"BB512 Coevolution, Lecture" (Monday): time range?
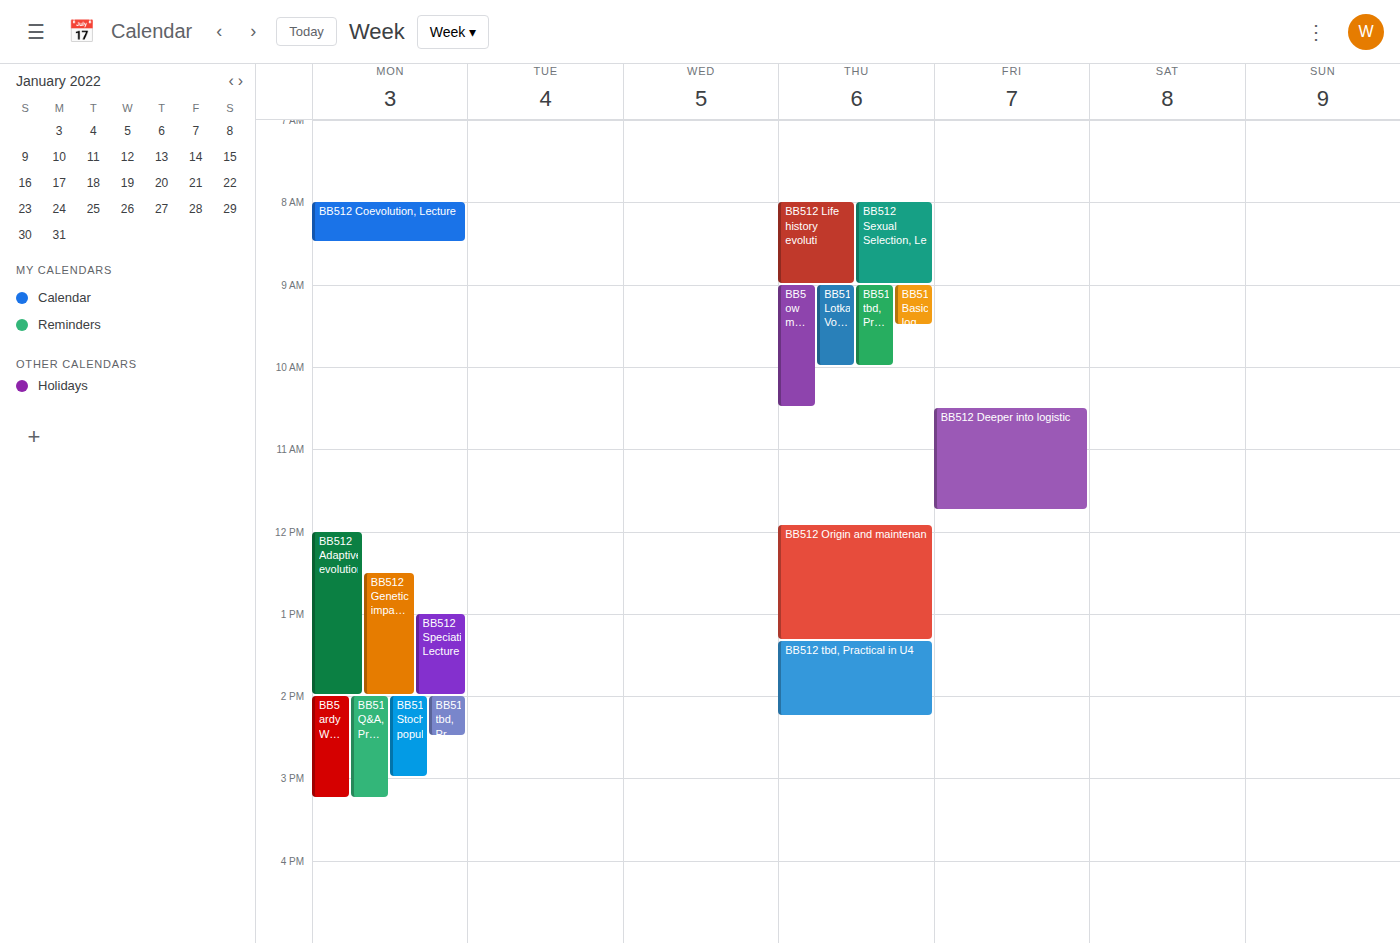
8:00 AM to 8:30 AM